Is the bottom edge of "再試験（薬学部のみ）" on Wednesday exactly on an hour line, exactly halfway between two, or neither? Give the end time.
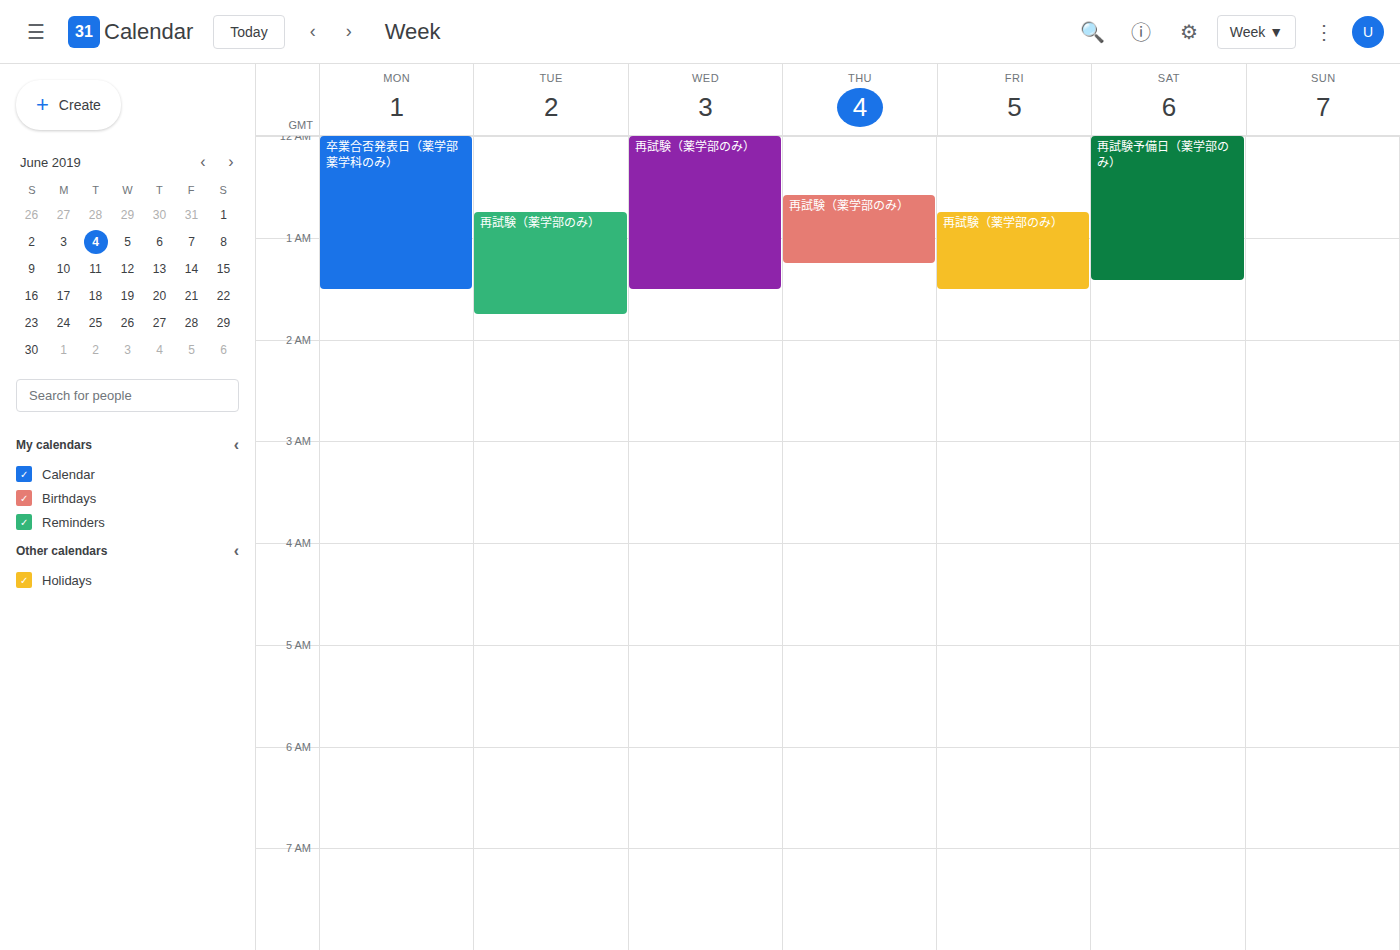
01:30 -- halfway between the 01:00 and 02:00 lines.